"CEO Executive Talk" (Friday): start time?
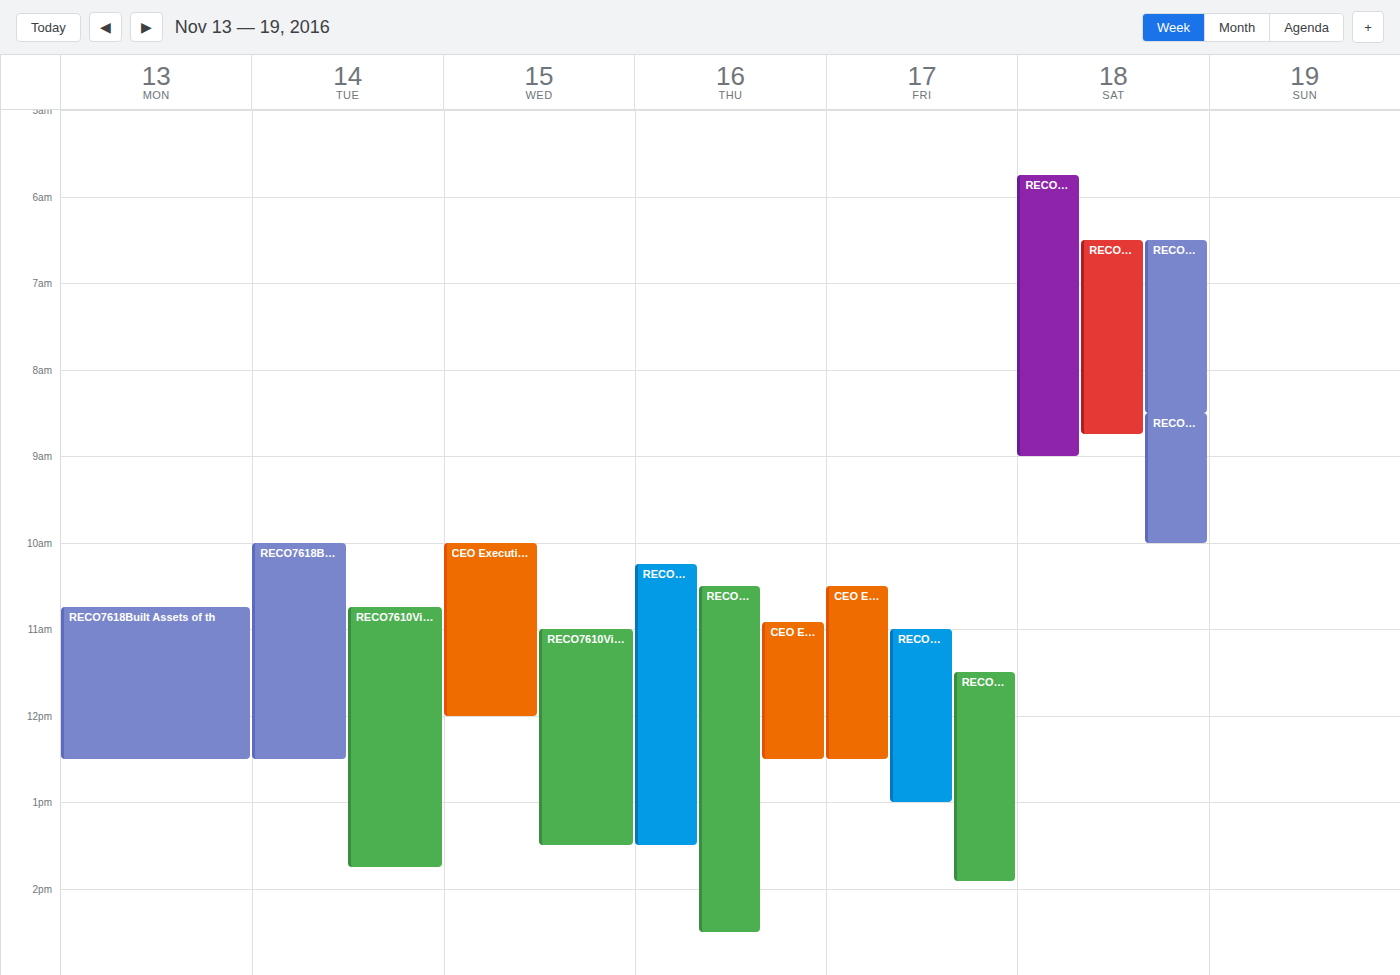
10:30 AM